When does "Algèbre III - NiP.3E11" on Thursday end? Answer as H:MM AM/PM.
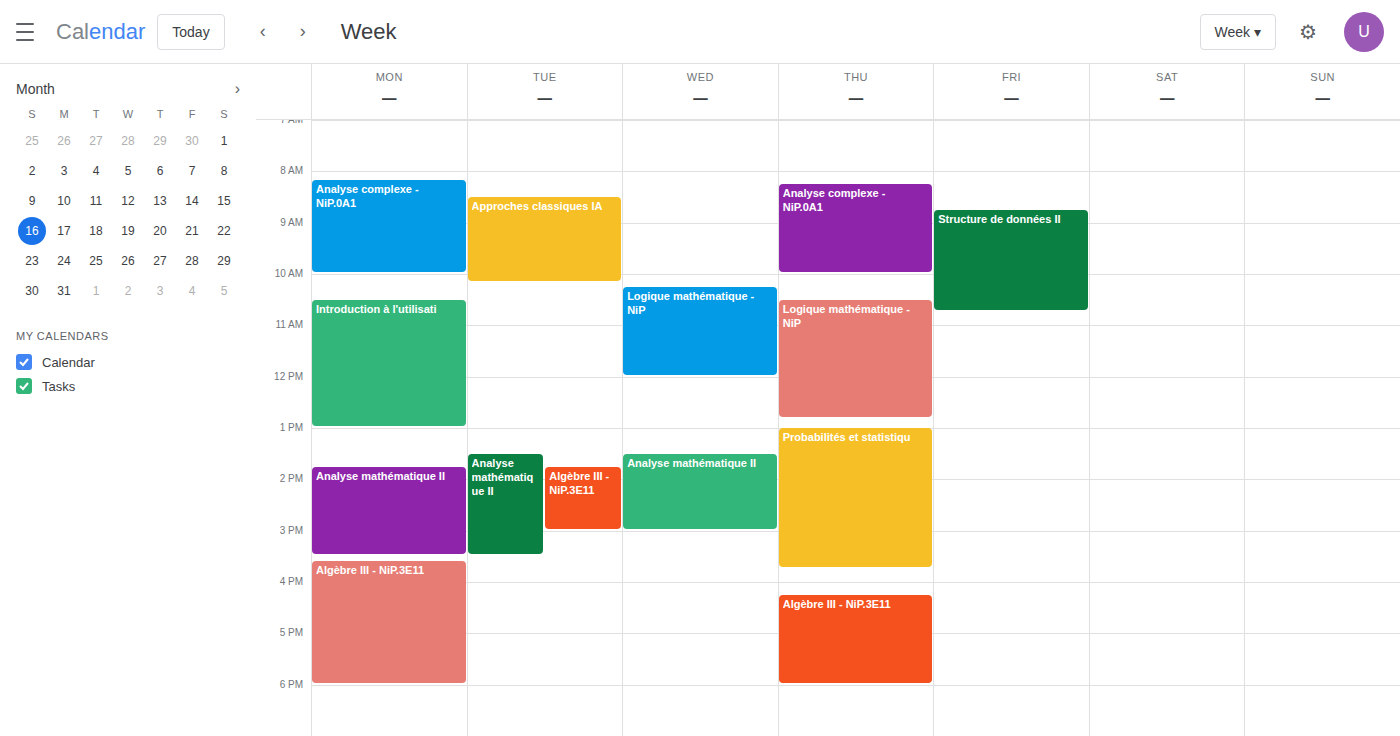
6:00 PM